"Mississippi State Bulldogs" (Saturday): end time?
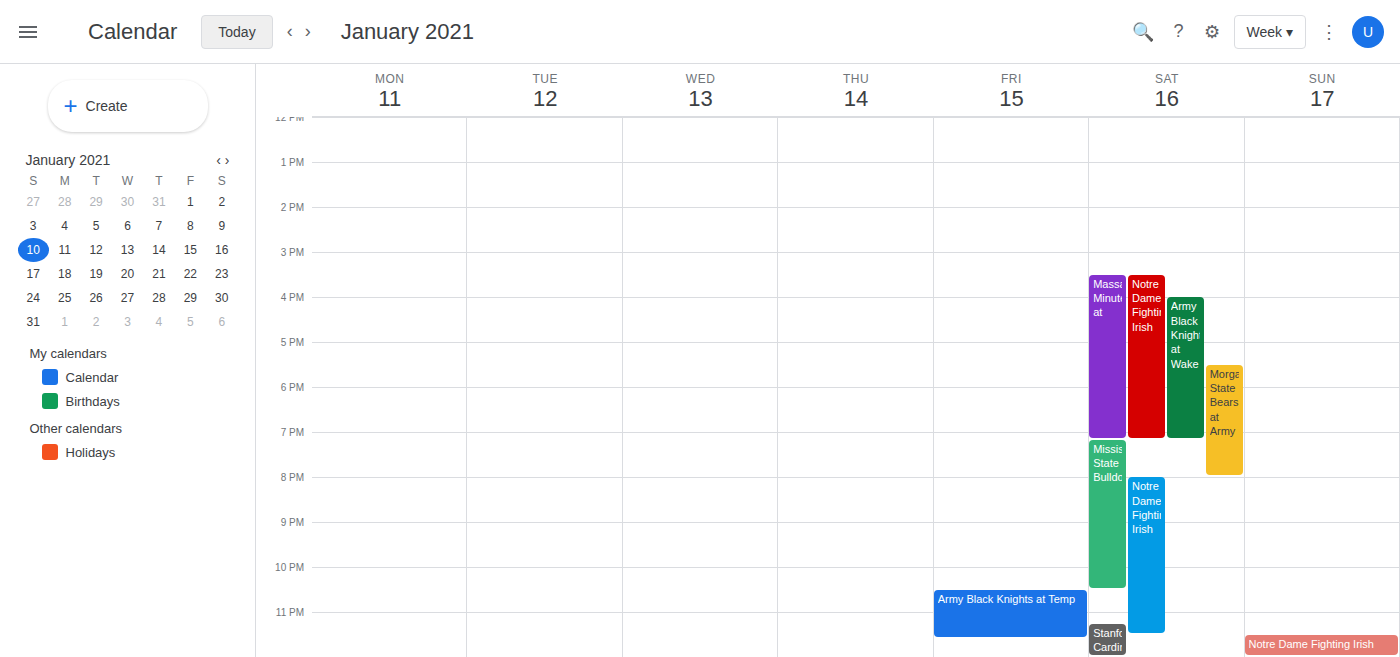
10:30 PM